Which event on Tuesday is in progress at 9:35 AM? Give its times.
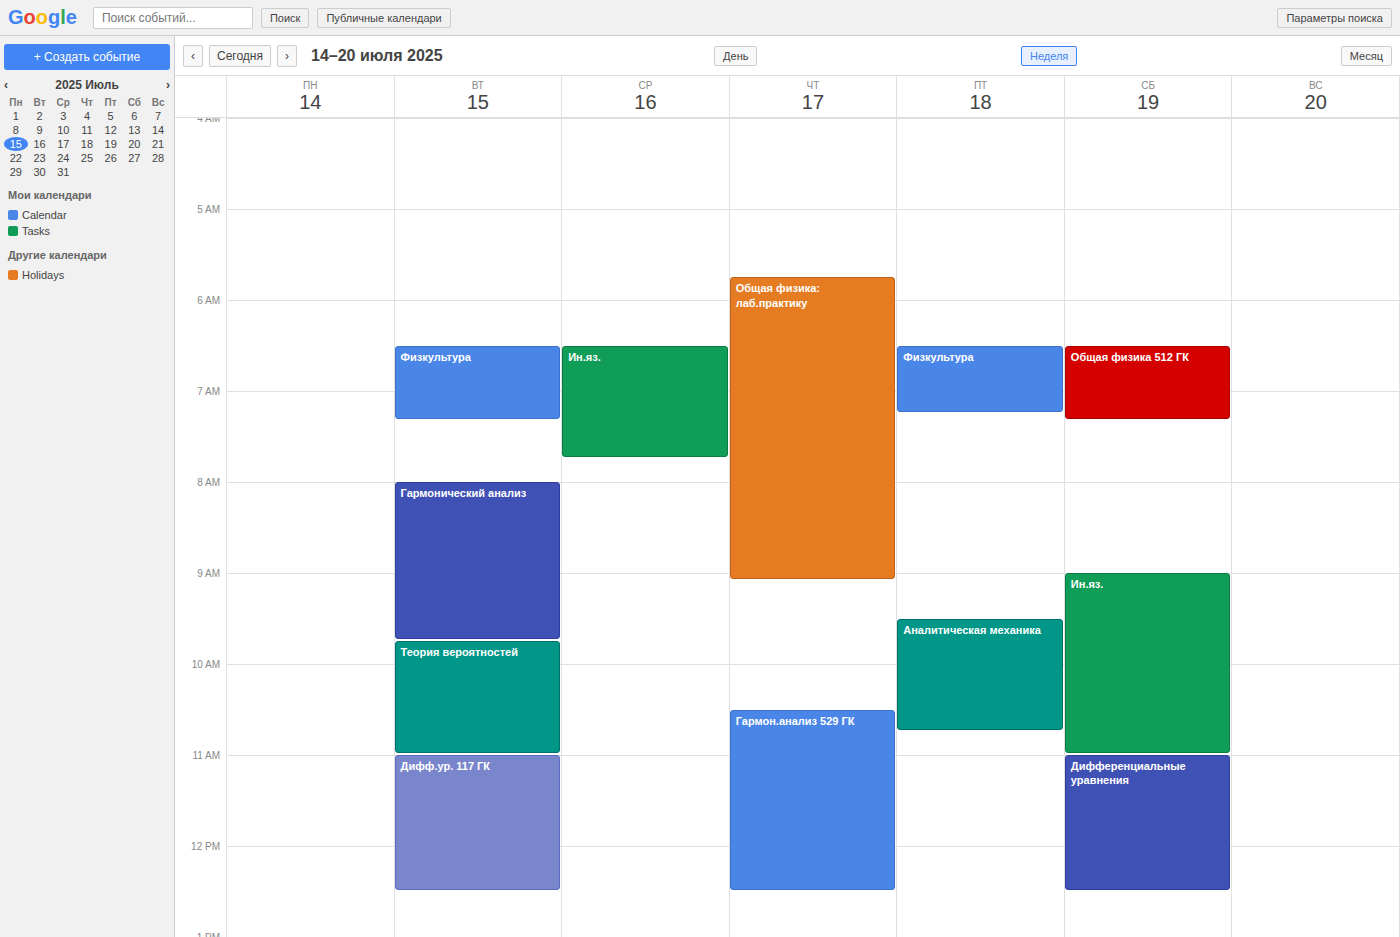
"Гармонический анализ", 8:00 AM to 9:45 AM